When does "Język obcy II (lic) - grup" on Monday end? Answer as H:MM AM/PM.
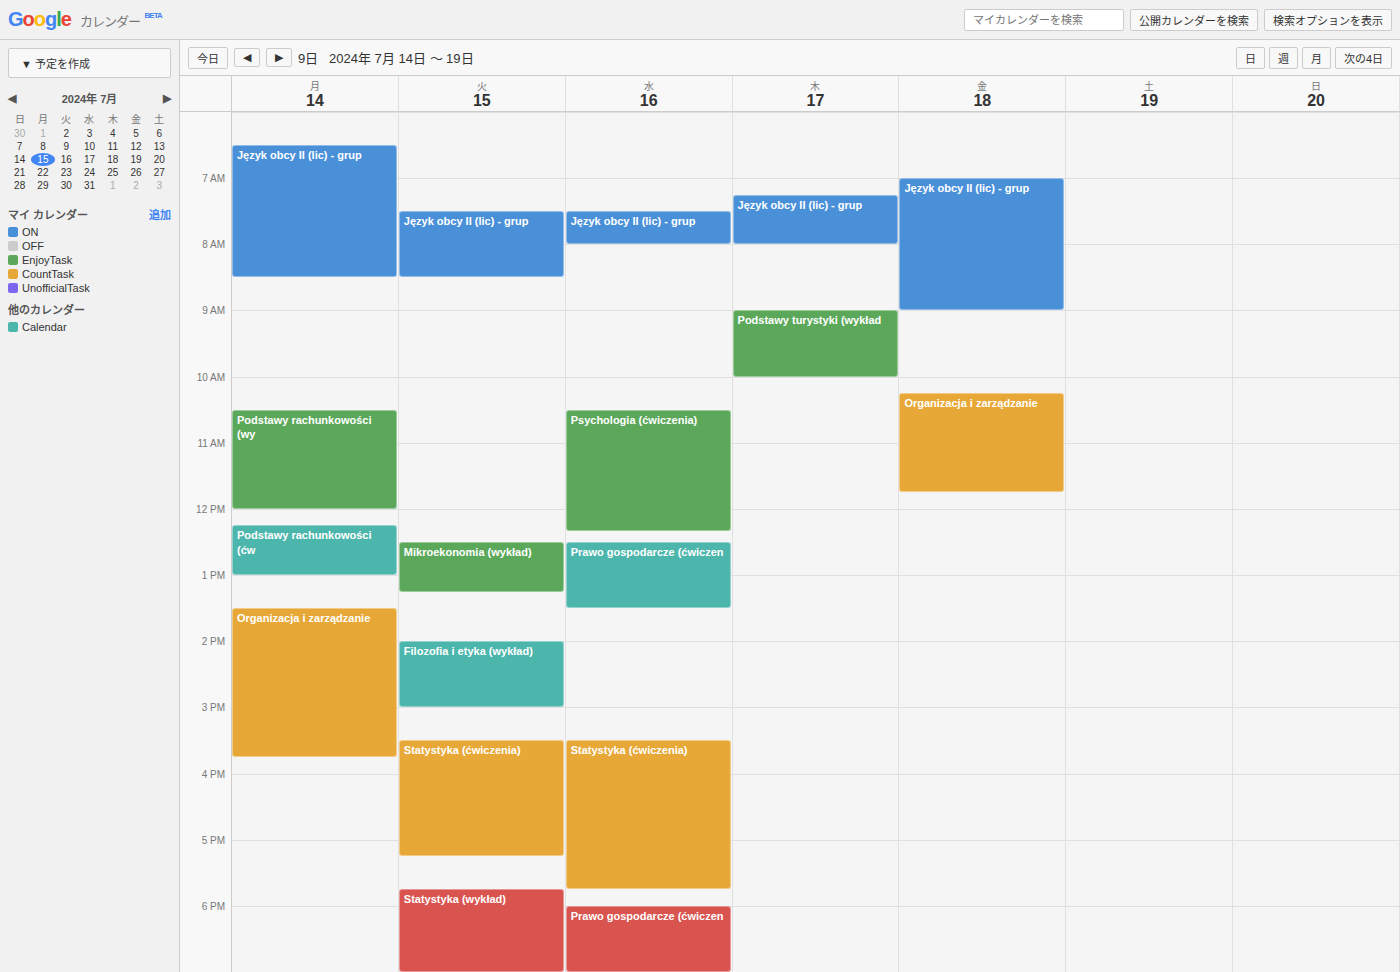
8:30 AM